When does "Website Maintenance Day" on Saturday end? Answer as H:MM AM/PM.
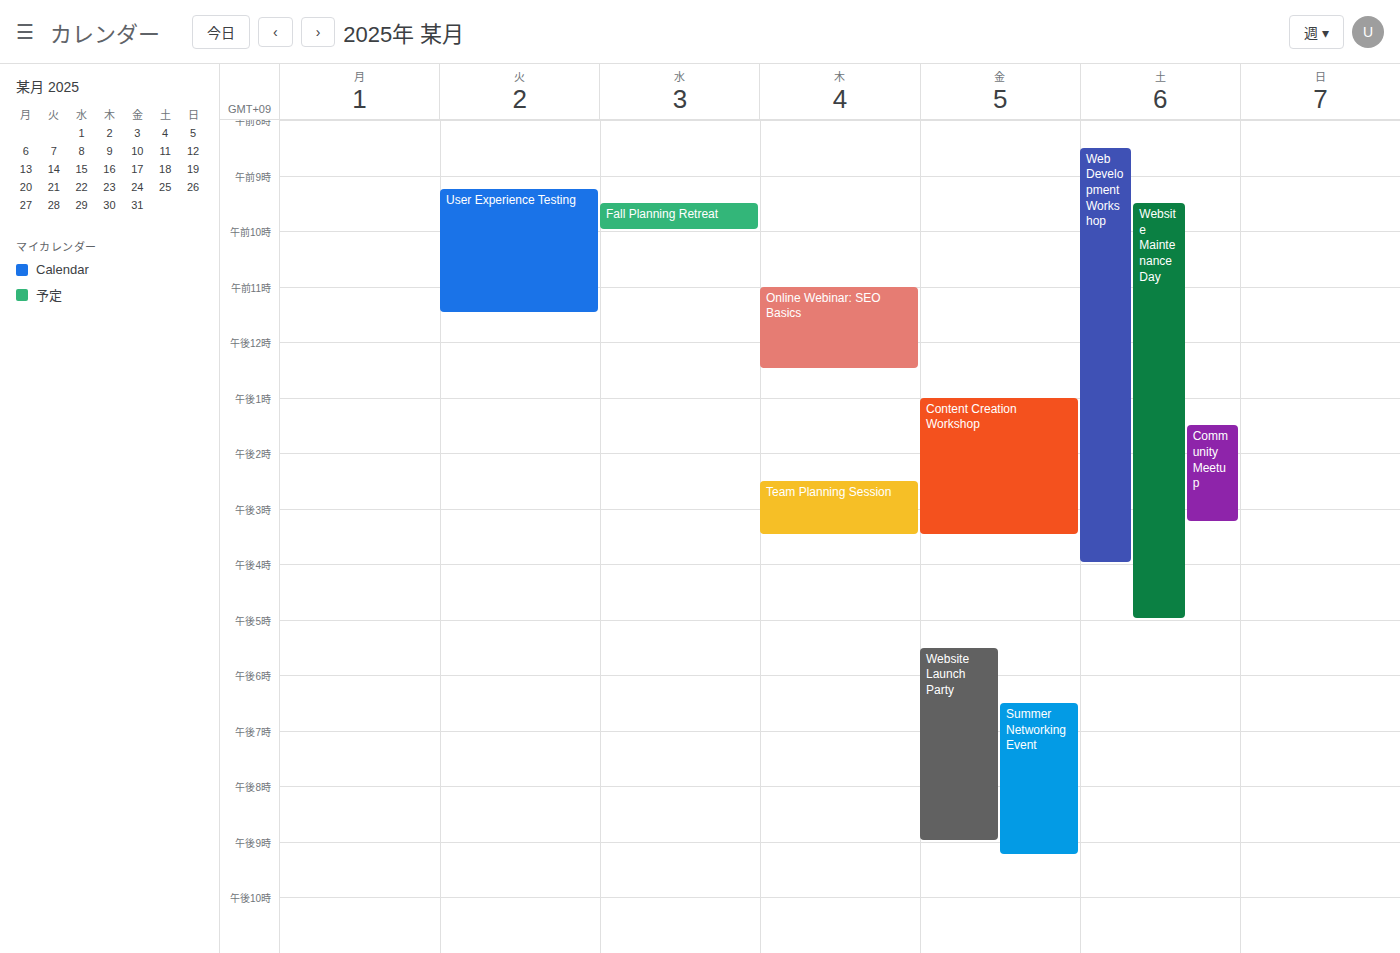
5:00 PM